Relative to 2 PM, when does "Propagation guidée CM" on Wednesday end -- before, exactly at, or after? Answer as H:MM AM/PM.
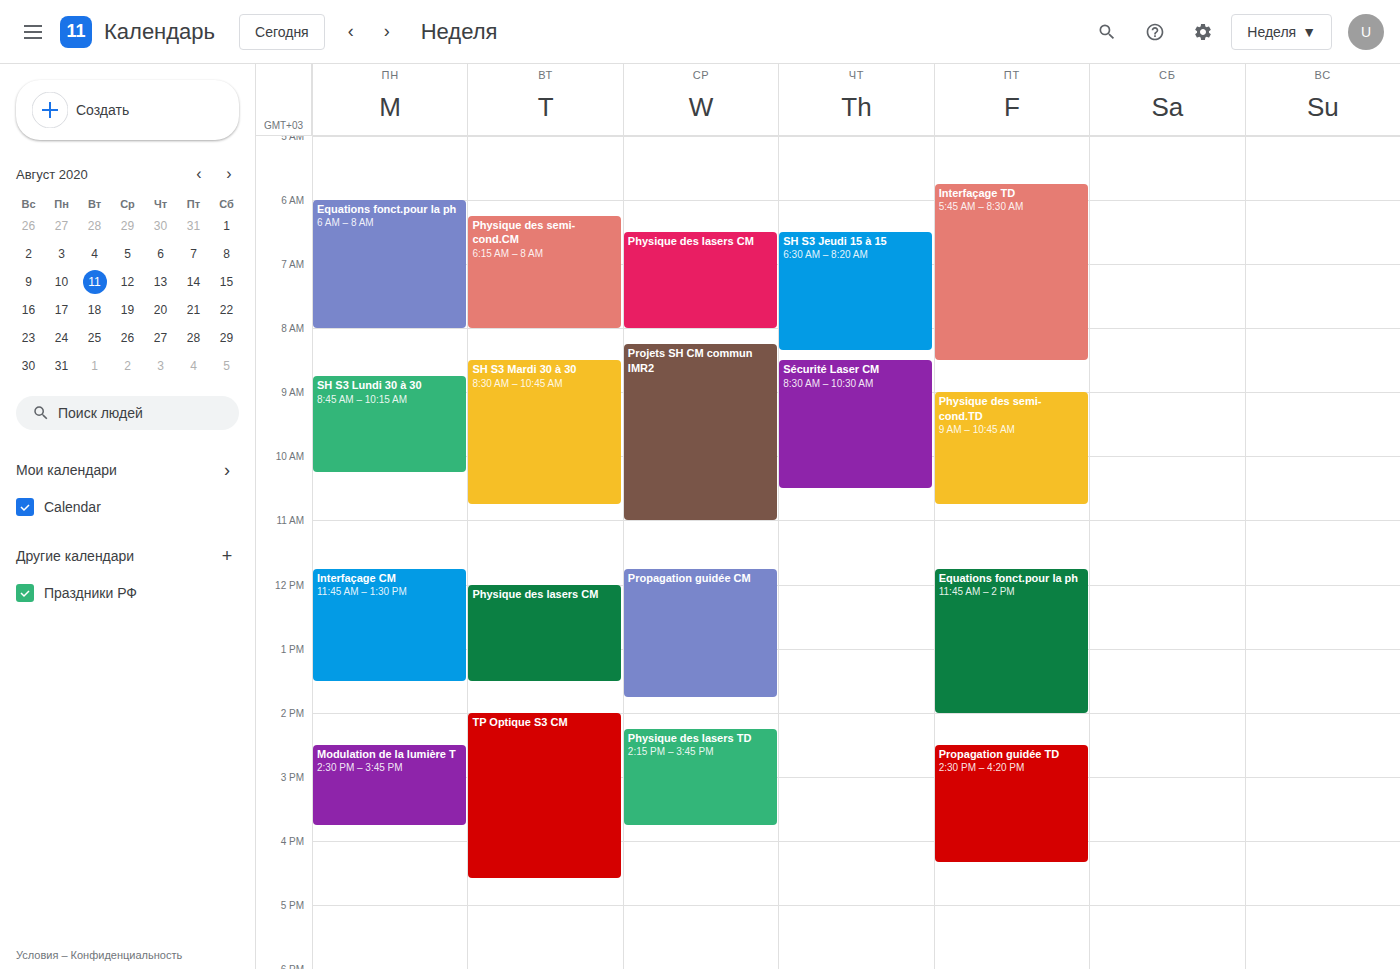
1:45 PM -- before 2 PM, 15 minutes above the 2 PM line.